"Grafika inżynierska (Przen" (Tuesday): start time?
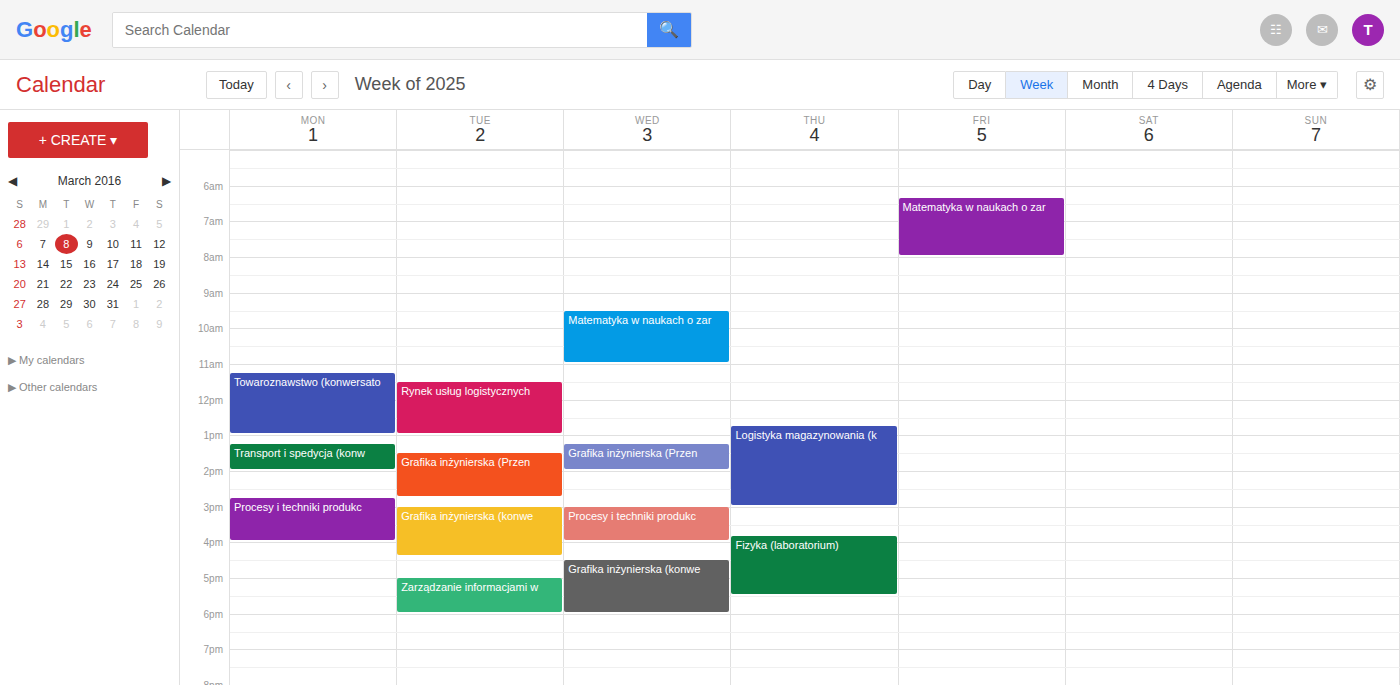
1:30 PM